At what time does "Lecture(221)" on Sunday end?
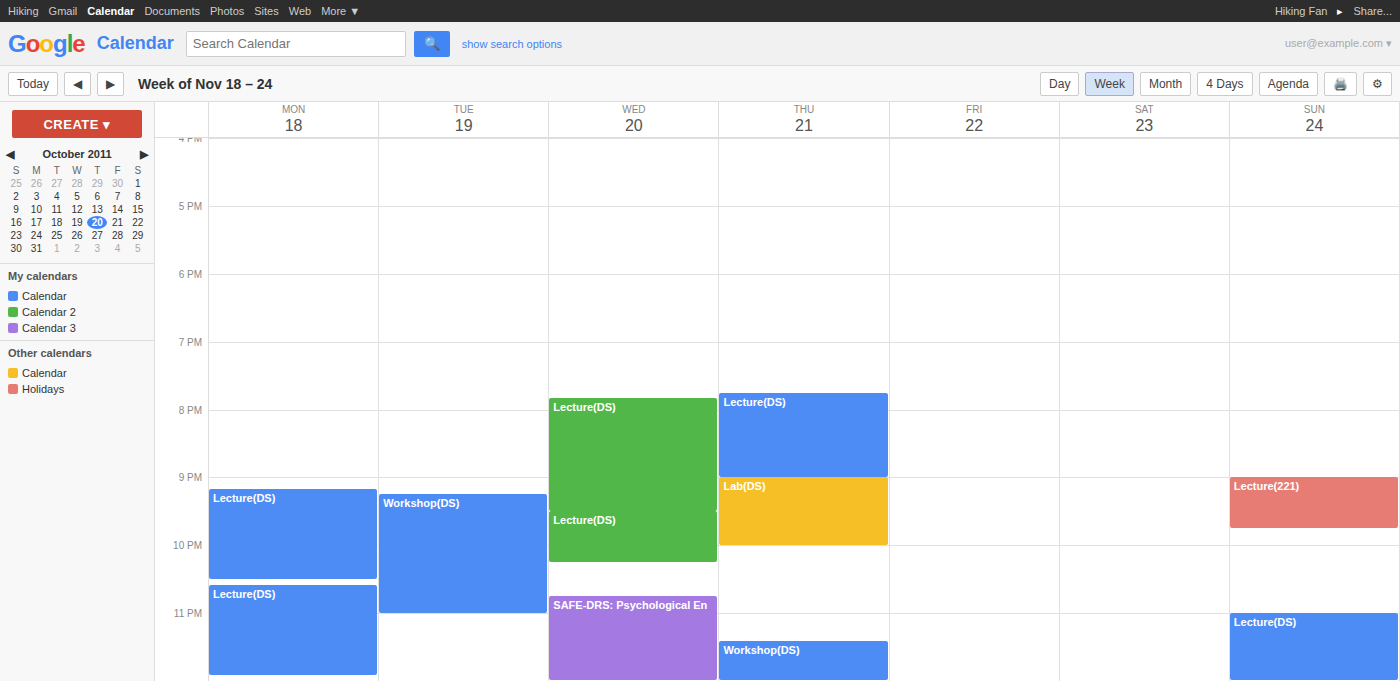
9:45 PM